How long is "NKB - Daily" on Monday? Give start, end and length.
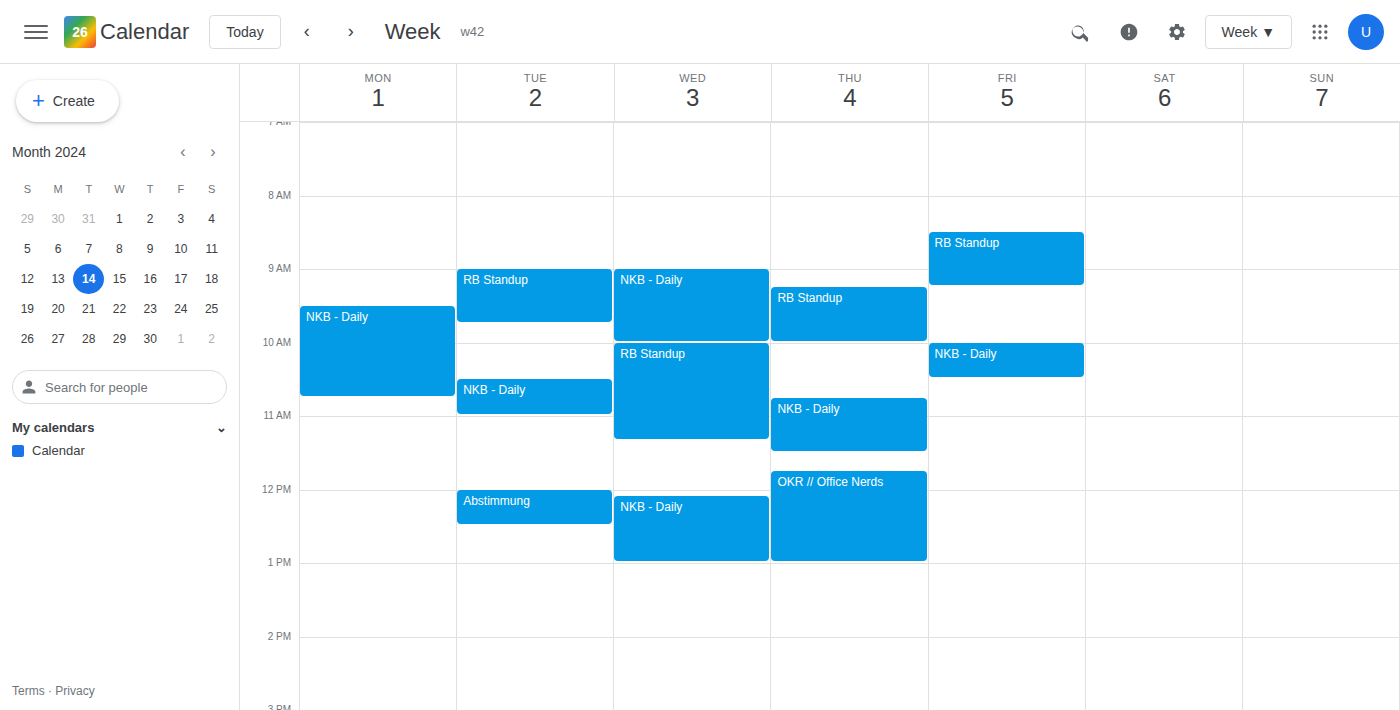
09:30 to 10:45, 1 hour 15 minutes